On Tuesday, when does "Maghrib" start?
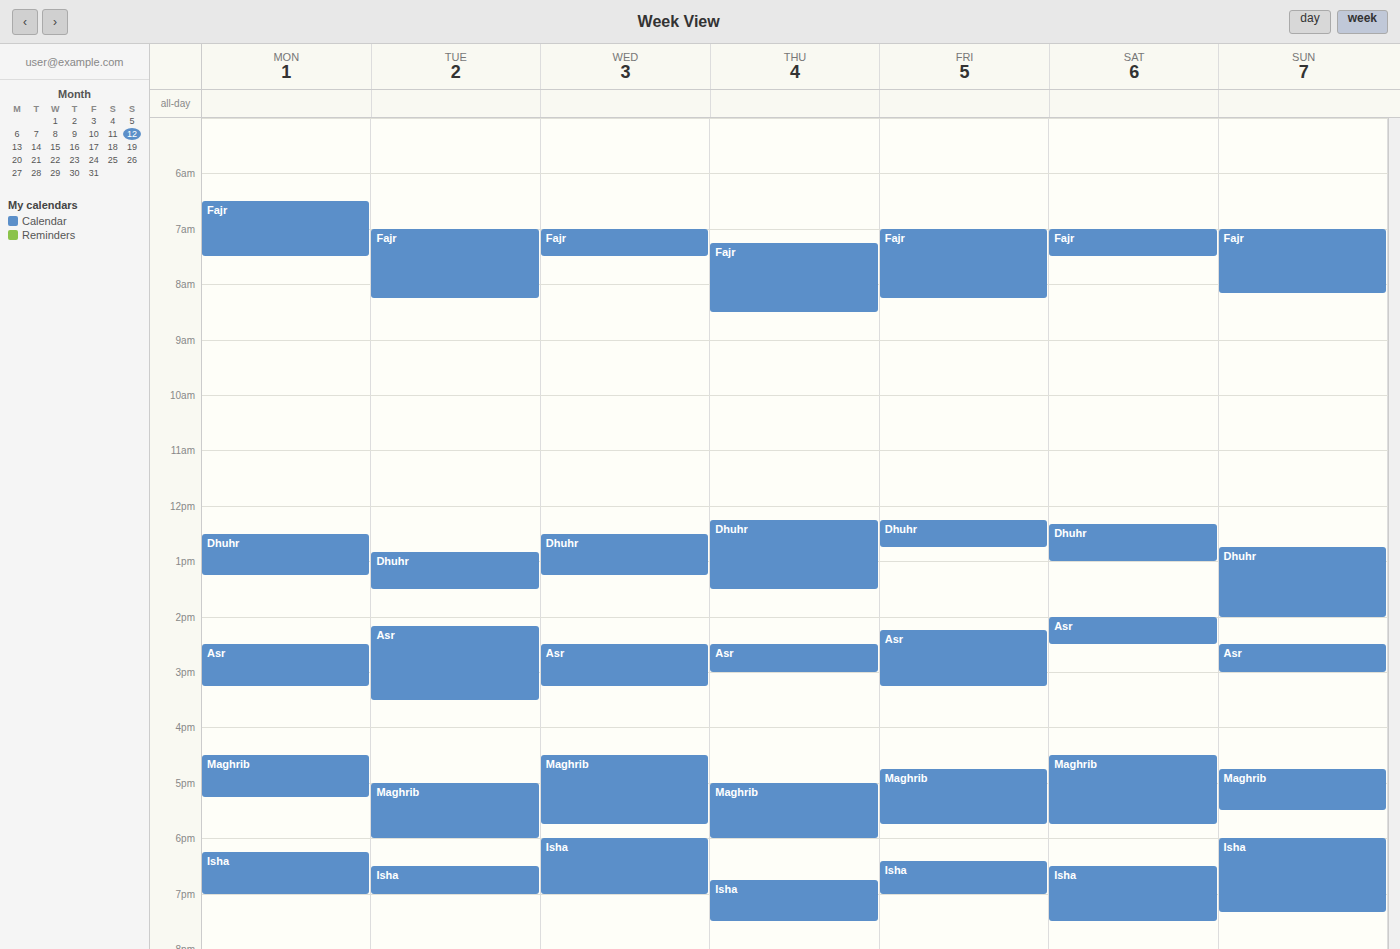
5:00 PM